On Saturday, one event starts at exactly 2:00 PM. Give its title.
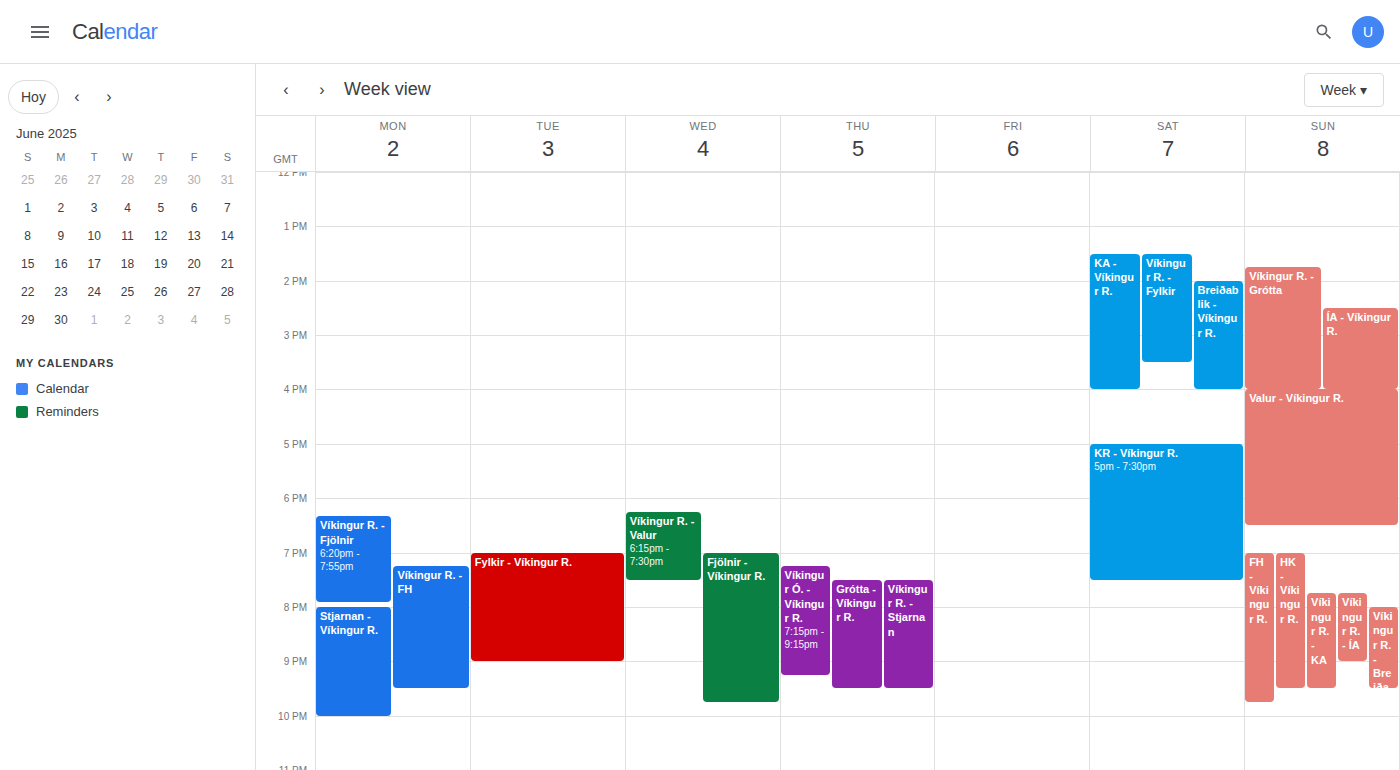
"Breiðablik - Víkingur R."